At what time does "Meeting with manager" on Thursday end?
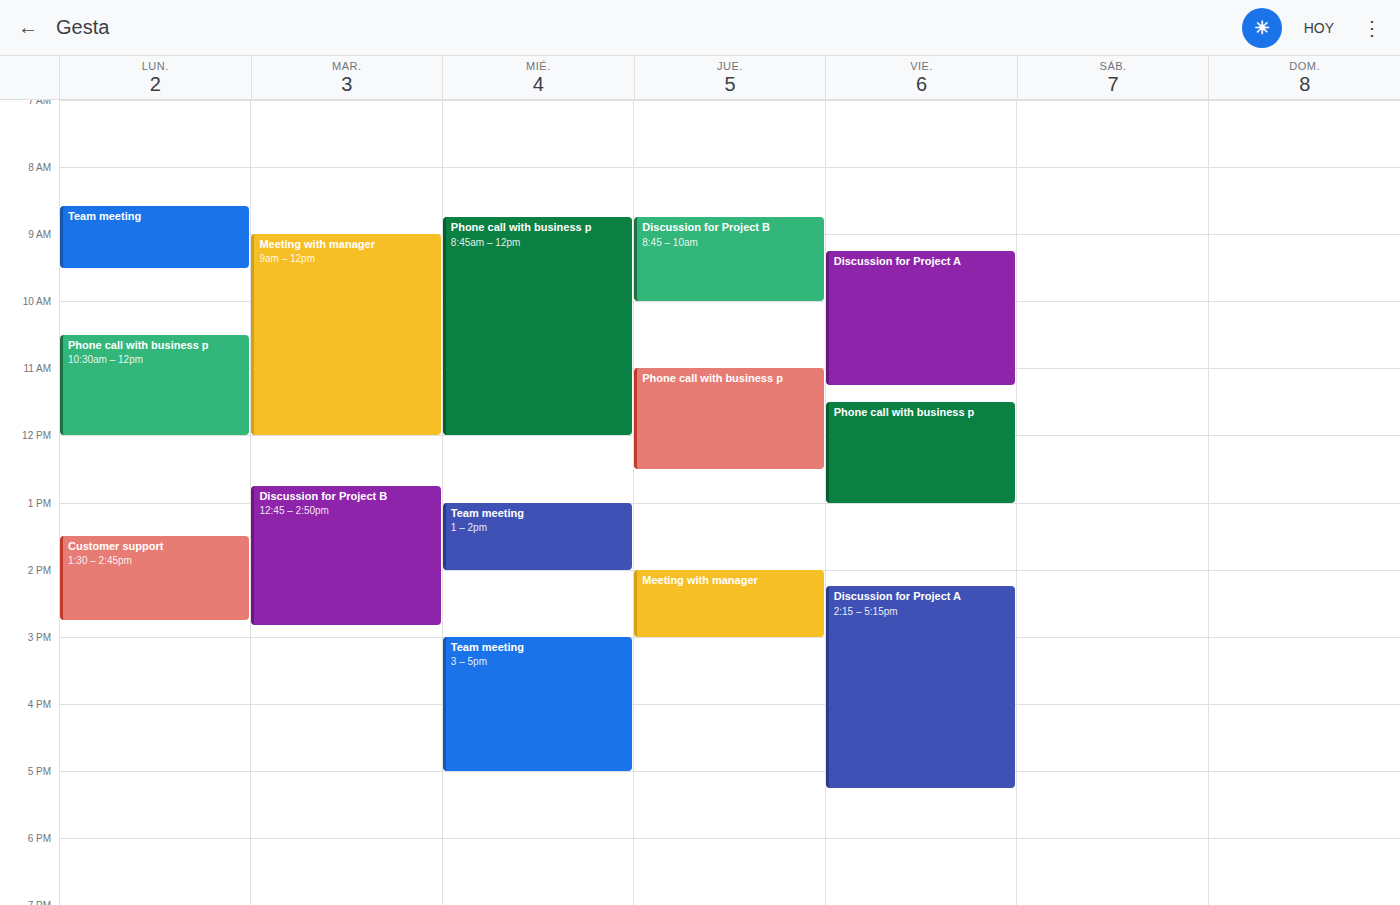
3:00 PM